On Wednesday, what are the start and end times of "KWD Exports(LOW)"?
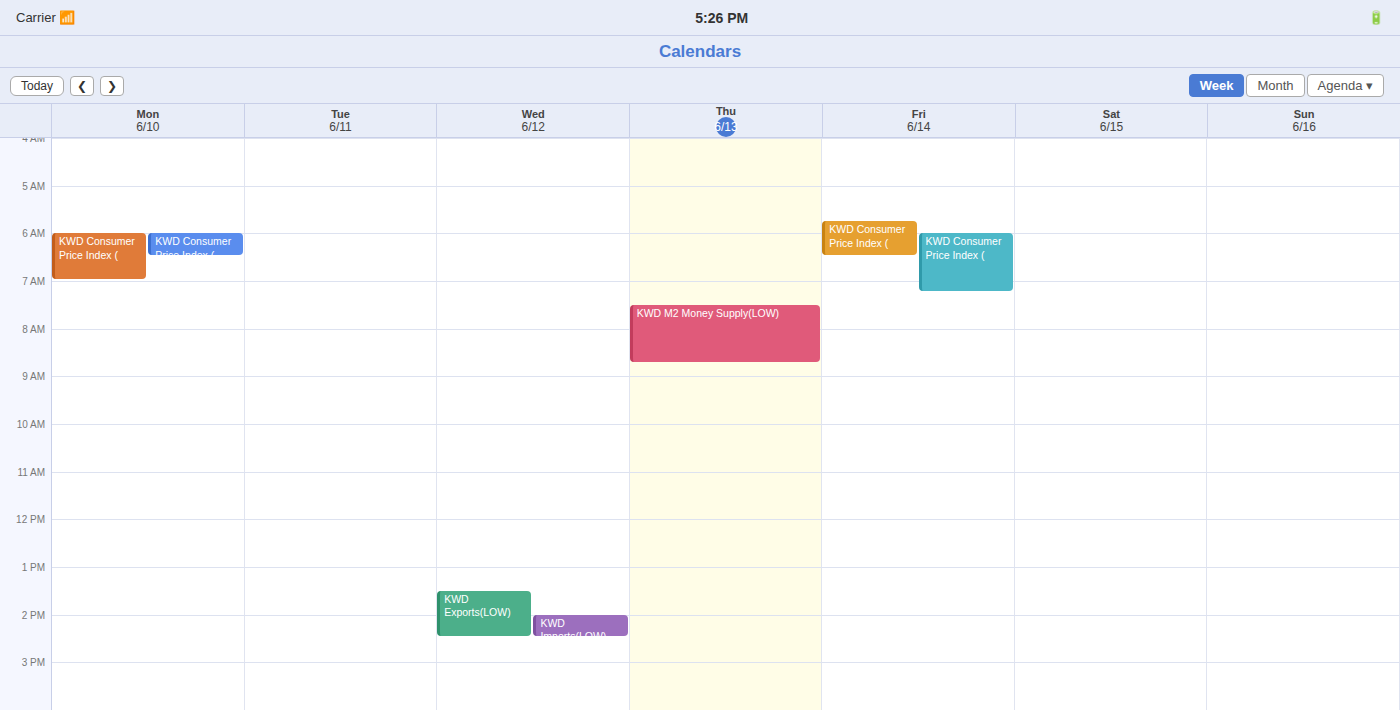
1:30 PM to 2:30 PM